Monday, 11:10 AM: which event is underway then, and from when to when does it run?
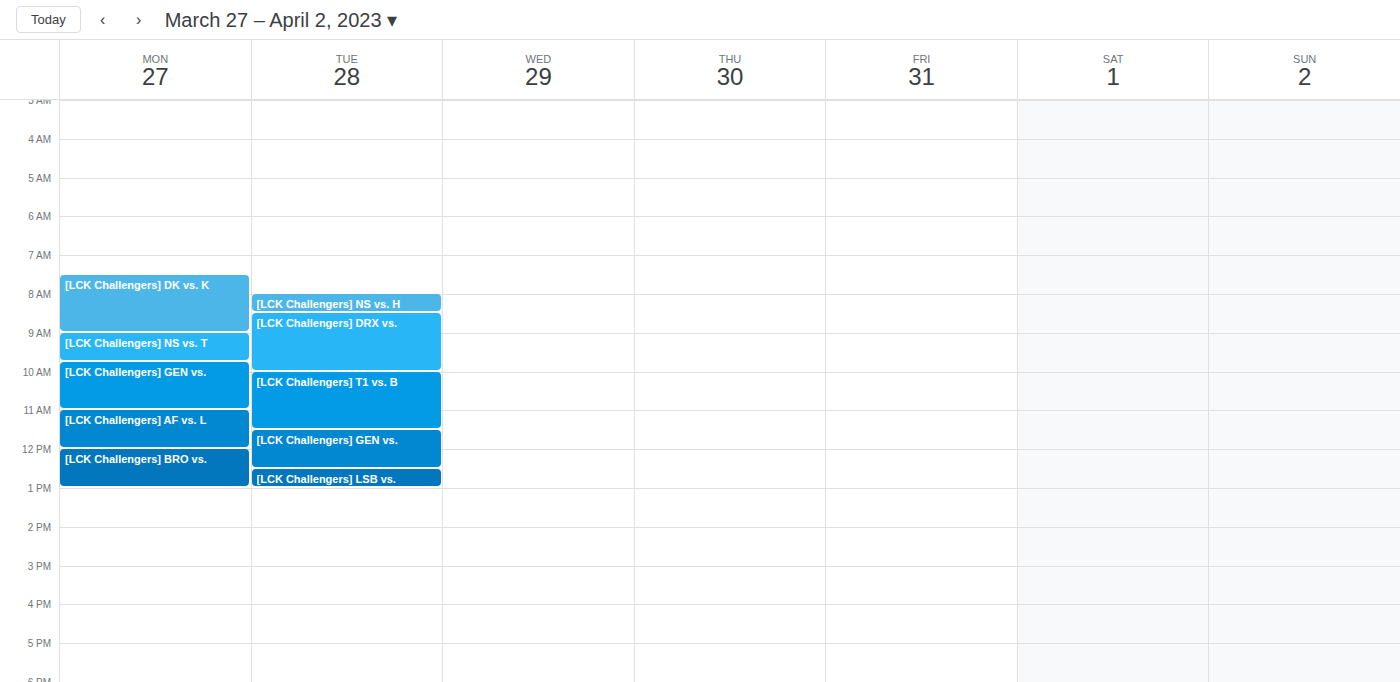
"[LCK Challengers] AF vs. L", 11:00 AM to 12:00 PM